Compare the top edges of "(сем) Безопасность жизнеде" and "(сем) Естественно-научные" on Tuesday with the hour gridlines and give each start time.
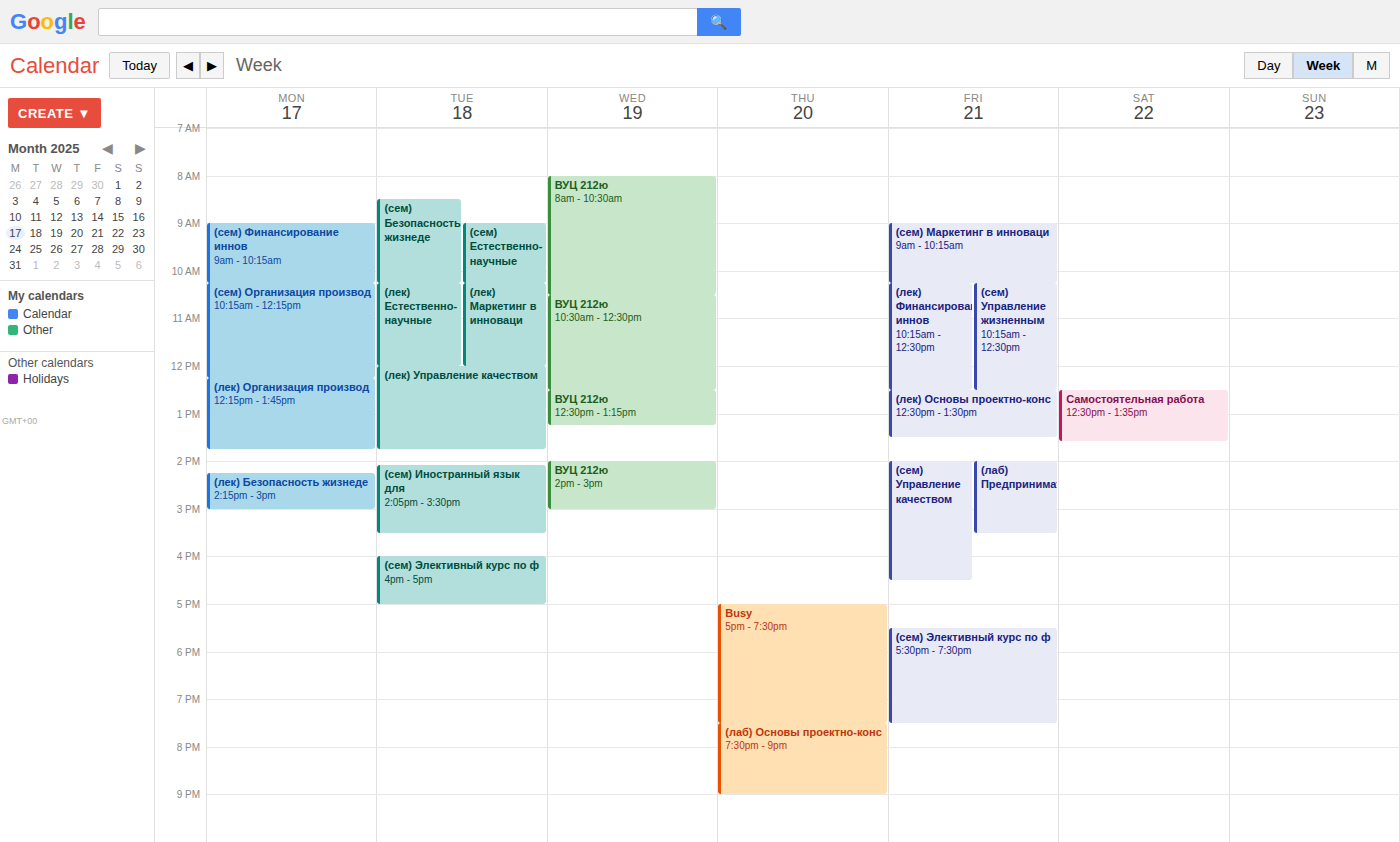
"(сем) Безопасность жизнеде": 8:30 AM, halfway between the 8 AM and 9 AM lines. "(сем) Естественно-научные": 9:00 AM, exactly on the 9 AM line.